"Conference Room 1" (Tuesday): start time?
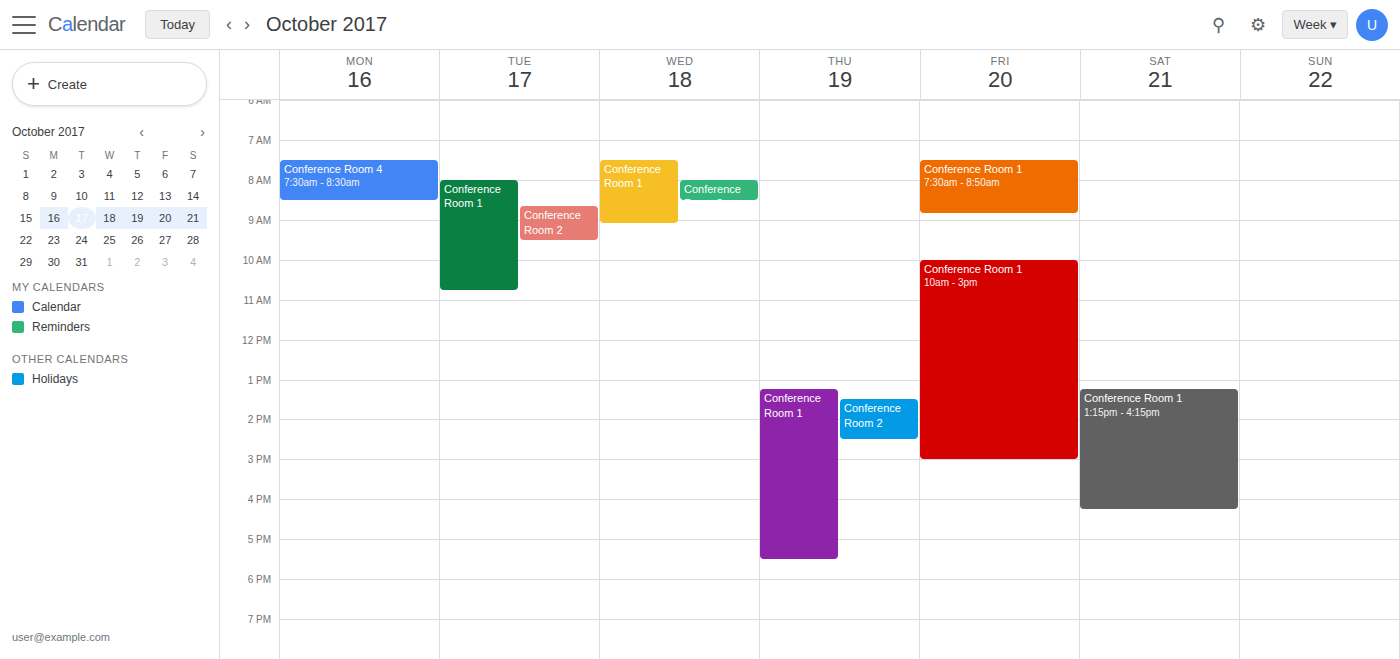
8:00 AM